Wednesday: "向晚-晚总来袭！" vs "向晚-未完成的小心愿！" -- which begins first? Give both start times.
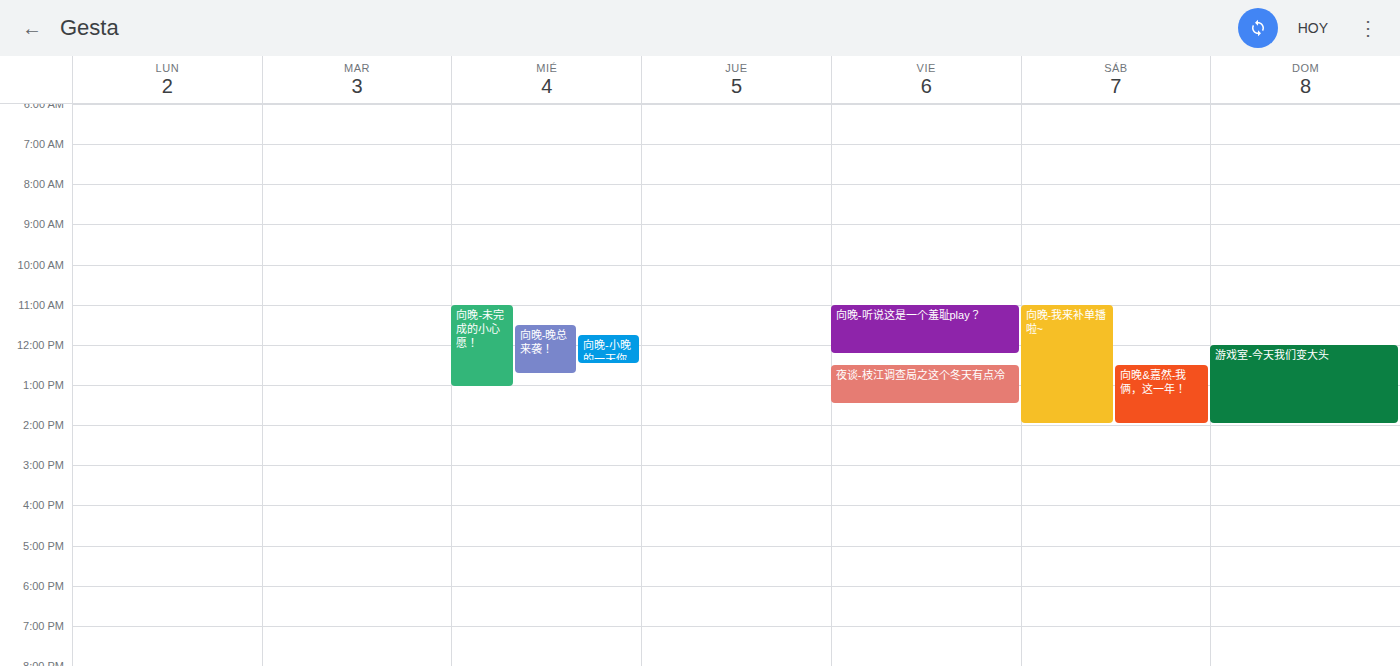
"向晚-未完成的小心愿！" 11:00 AM; "向晚-晚总来袭！" 11:30 AM.